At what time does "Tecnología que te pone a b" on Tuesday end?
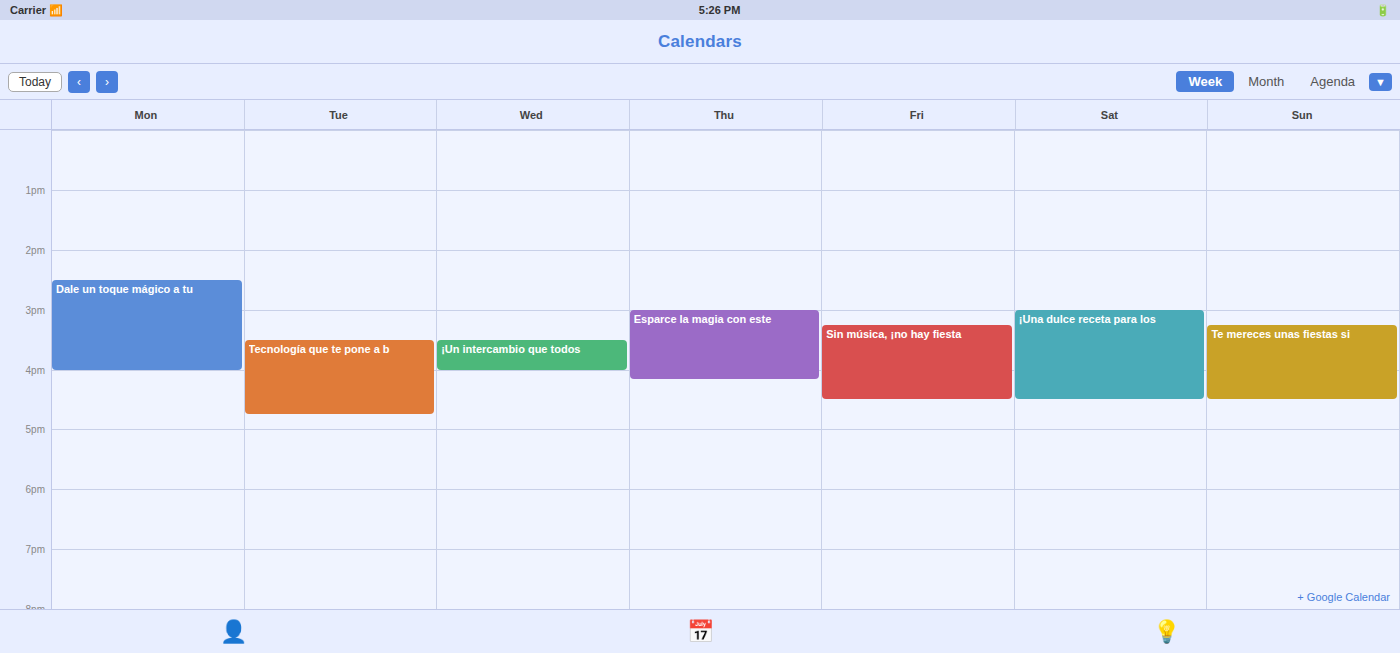
4:45 PM